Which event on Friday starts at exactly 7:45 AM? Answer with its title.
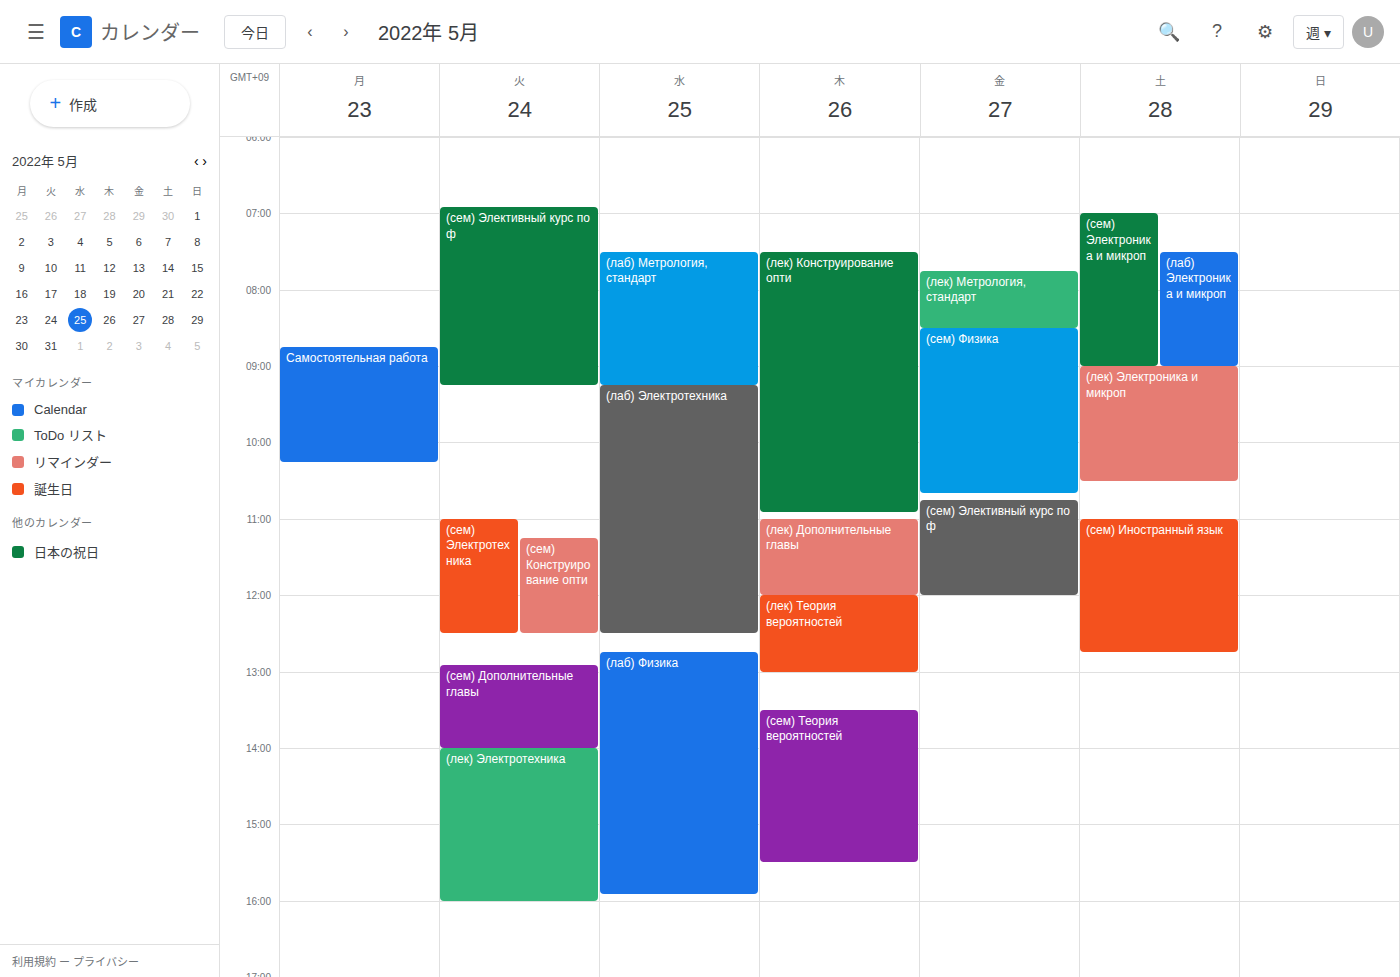
"(лек) Метрология, стандарт"